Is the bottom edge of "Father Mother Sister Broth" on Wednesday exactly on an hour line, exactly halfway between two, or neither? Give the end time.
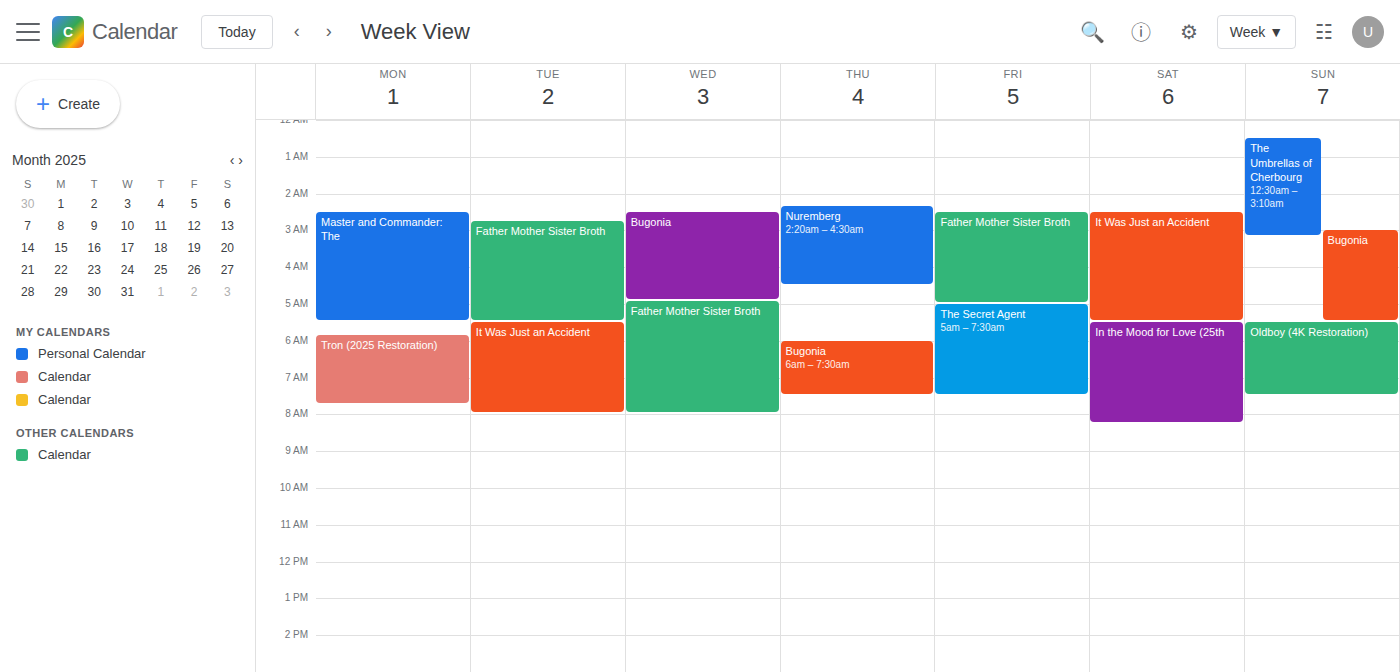
8:00 AM -- exactly on the 8 AM line.